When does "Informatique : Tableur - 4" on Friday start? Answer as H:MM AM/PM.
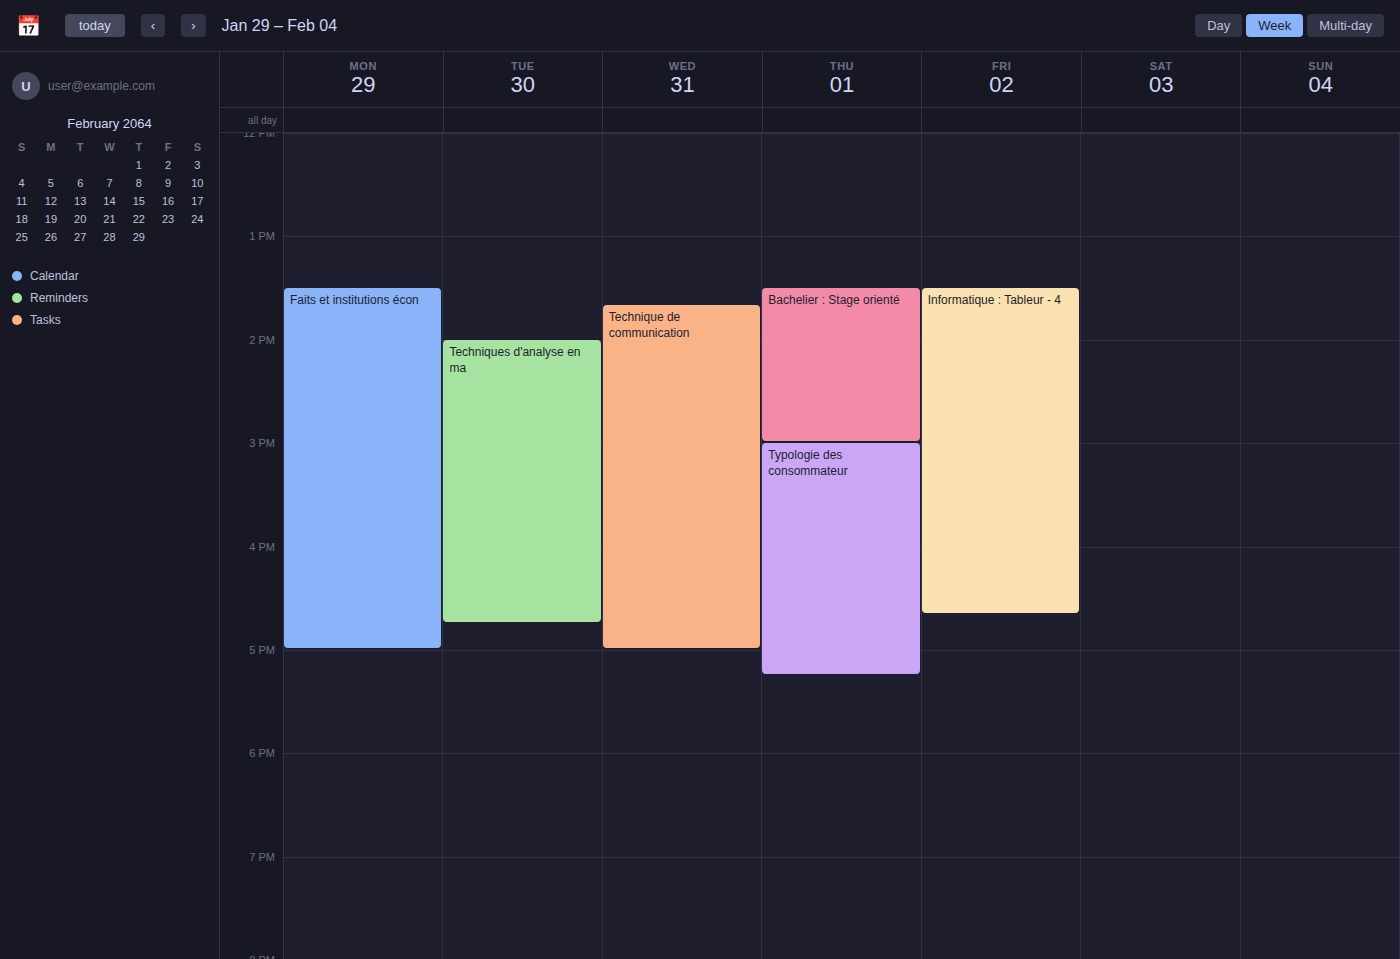
1:30 PM